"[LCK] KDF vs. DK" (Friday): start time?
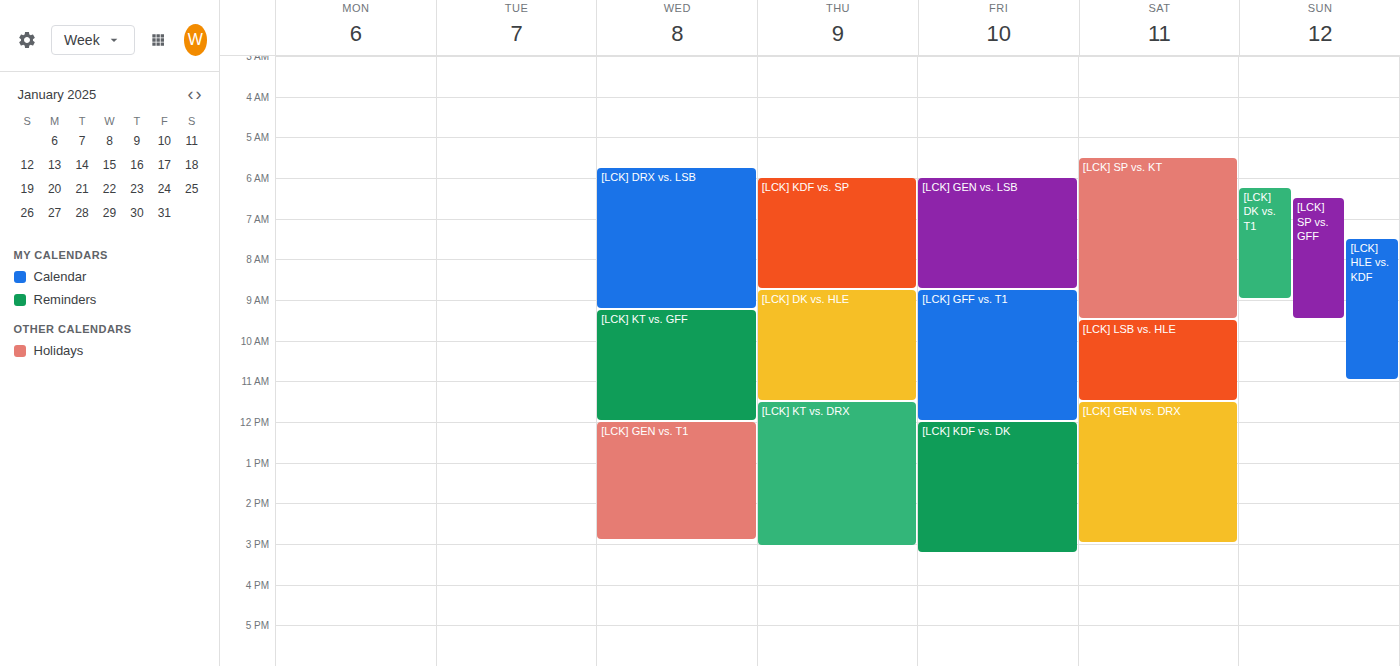
12:00 PM